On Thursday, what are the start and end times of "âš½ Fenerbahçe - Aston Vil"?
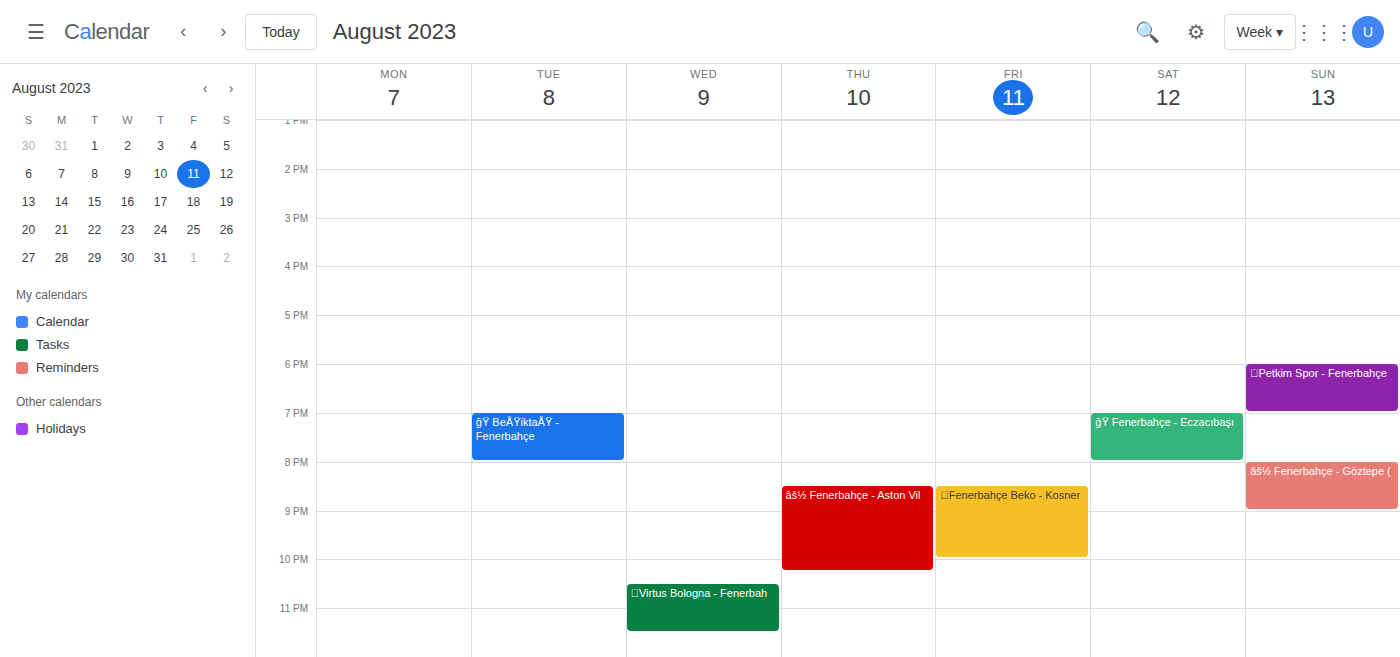
8:30 PM to 10:15 PM